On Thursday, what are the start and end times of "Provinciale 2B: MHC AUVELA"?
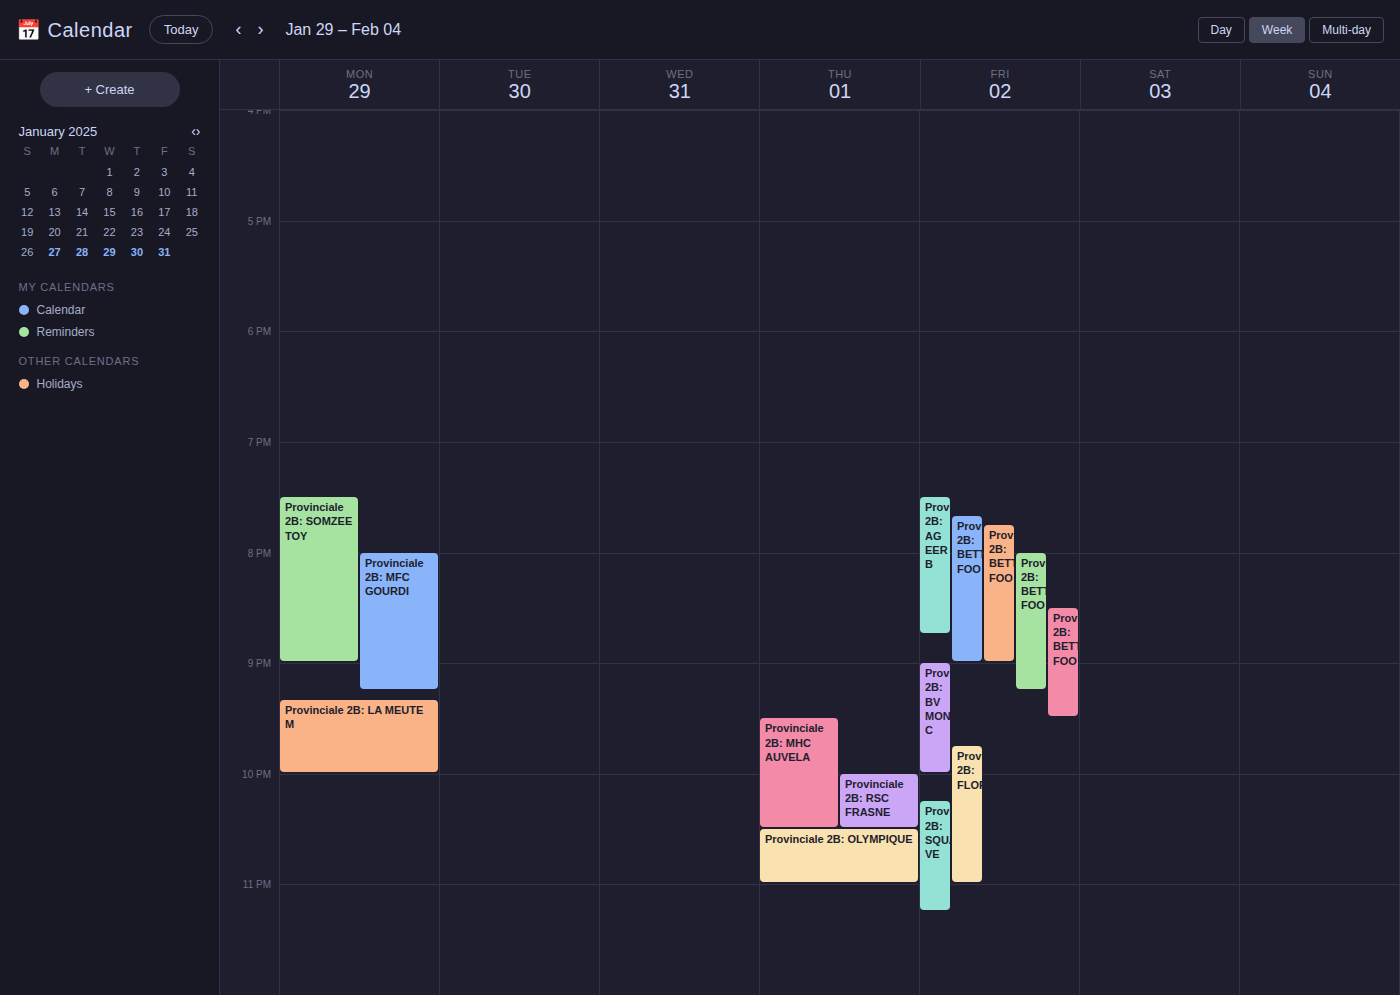
21:30 to 22:30